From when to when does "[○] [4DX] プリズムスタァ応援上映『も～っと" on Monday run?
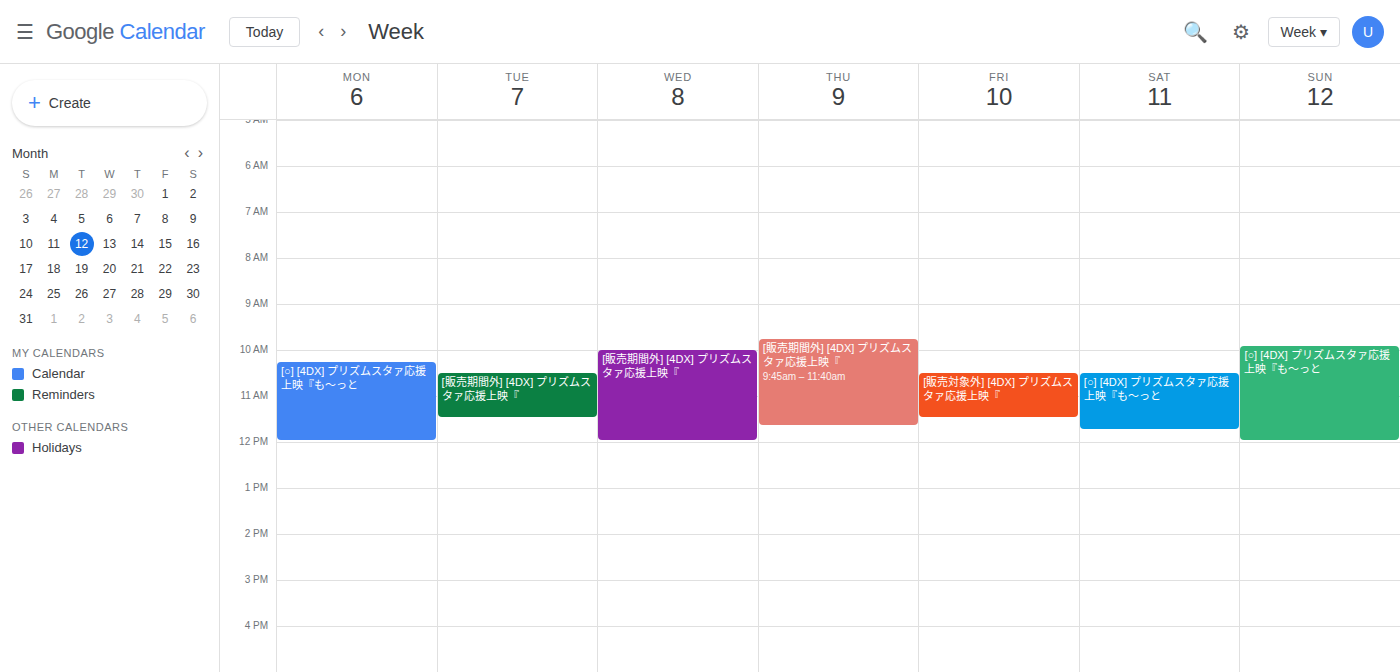
10:15 AM to 12:00 PM